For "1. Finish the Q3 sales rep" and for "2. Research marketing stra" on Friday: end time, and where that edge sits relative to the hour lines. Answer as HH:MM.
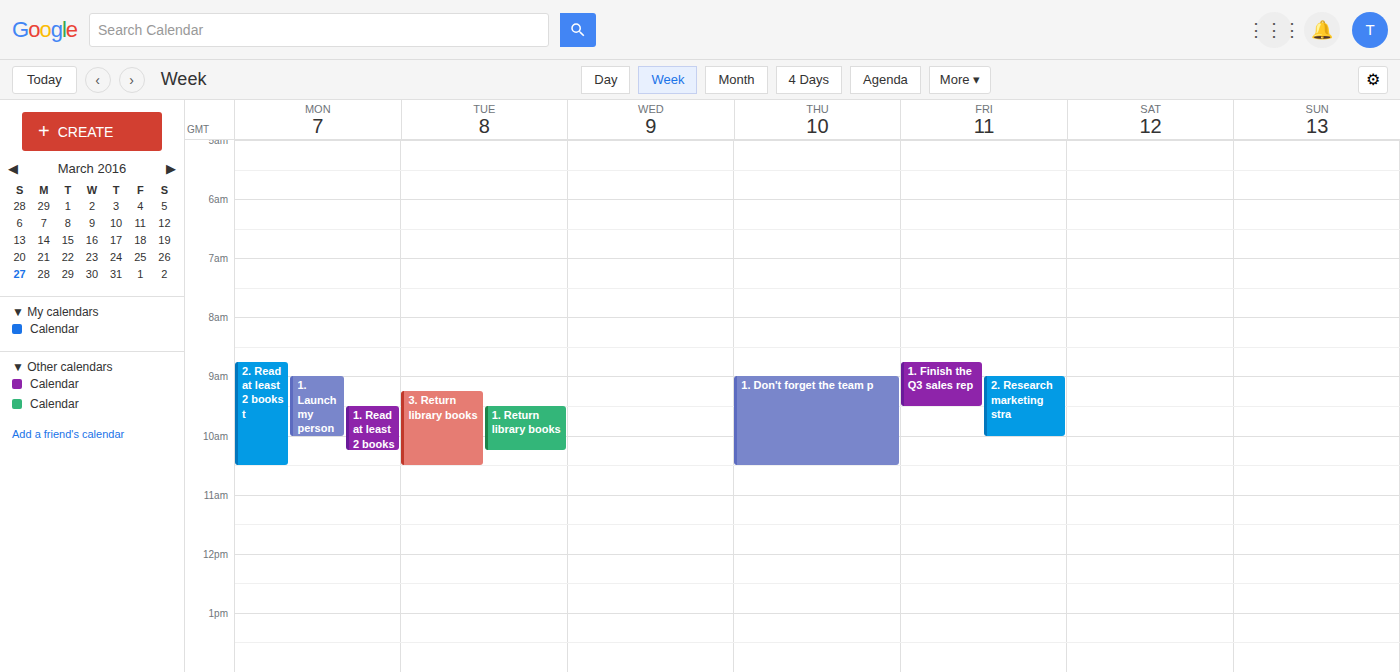
"1. Finish the Q3 sales rep": 09:30, halfway between the 09:00 and 10:00 lines. "2. Research marketing stra": 10:00, exactly on the 10:00 line.